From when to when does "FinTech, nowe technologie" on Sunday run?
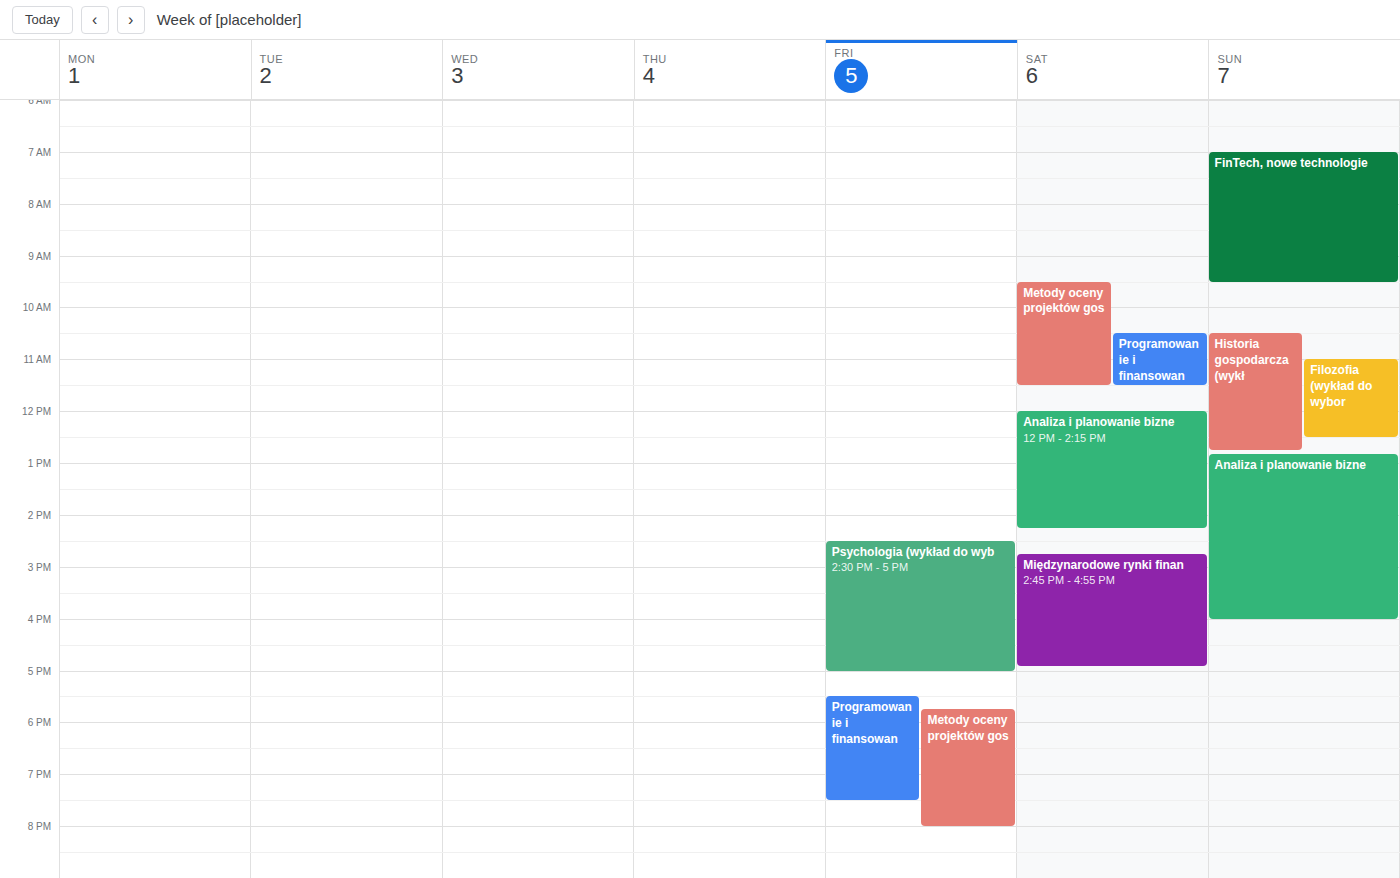
7:00 AM to 9:30 AM